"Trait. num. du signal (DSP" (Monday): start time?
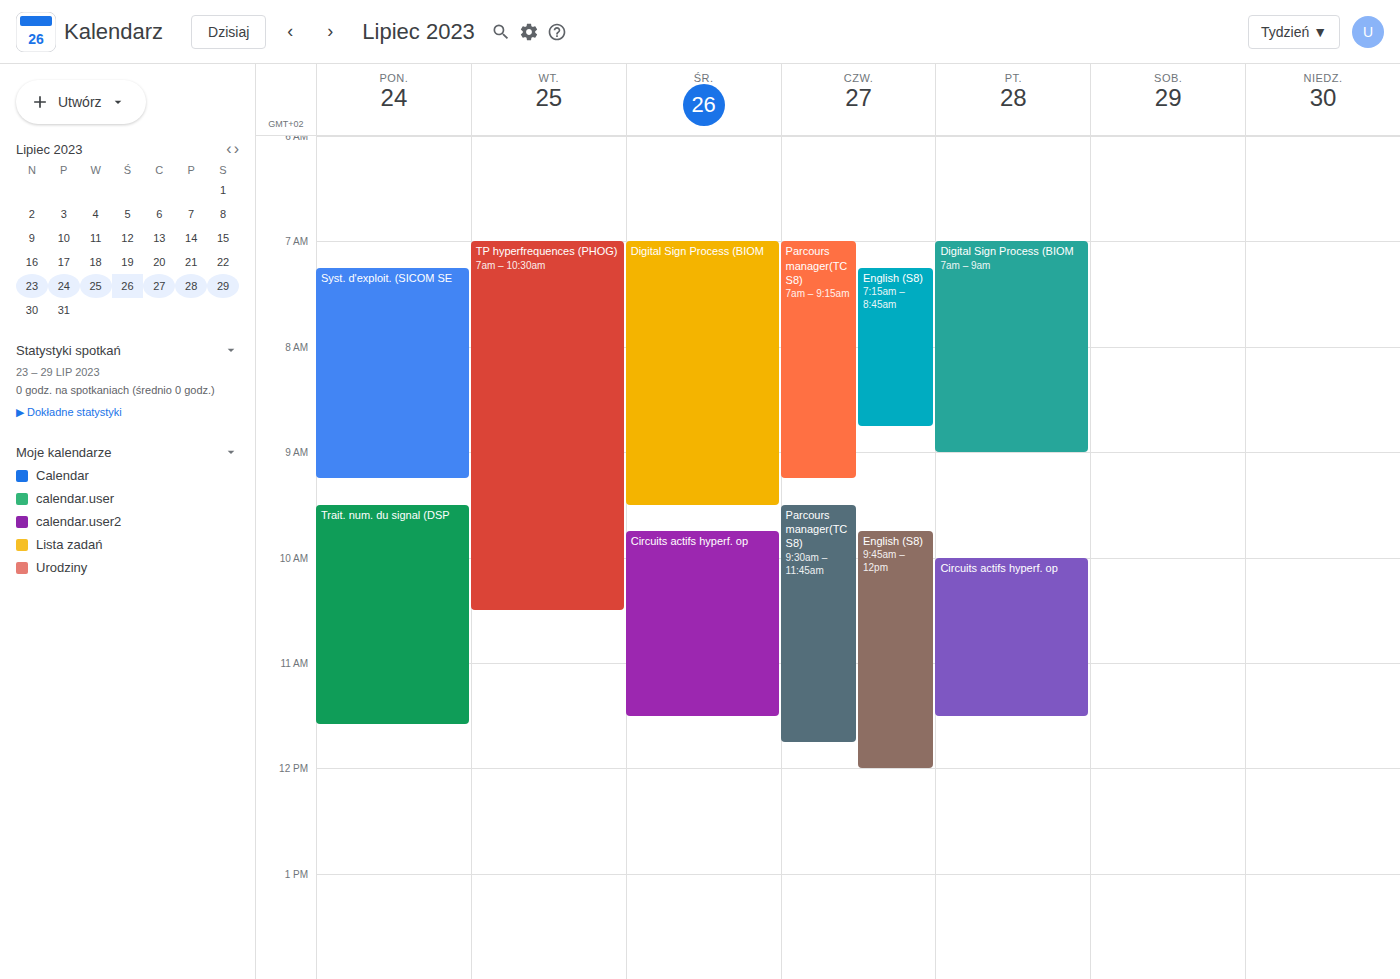
9:30 AM